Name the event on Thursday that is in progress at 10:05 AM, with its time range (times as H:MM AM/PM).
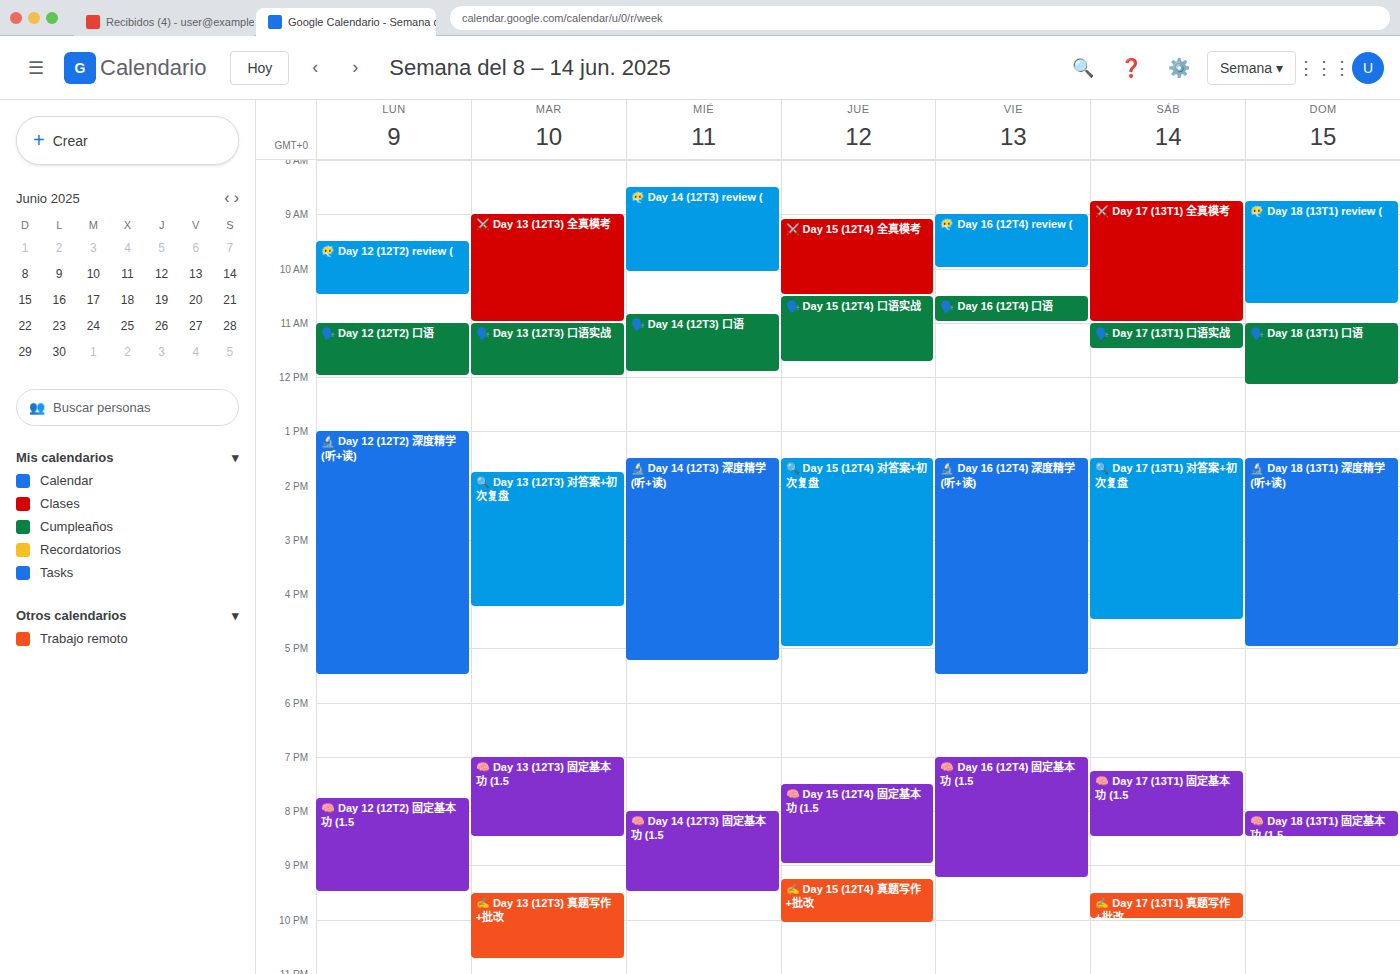
"⚔️ Day 15 (12T4) 全真模考", 9:05 AM to 10:30 AM